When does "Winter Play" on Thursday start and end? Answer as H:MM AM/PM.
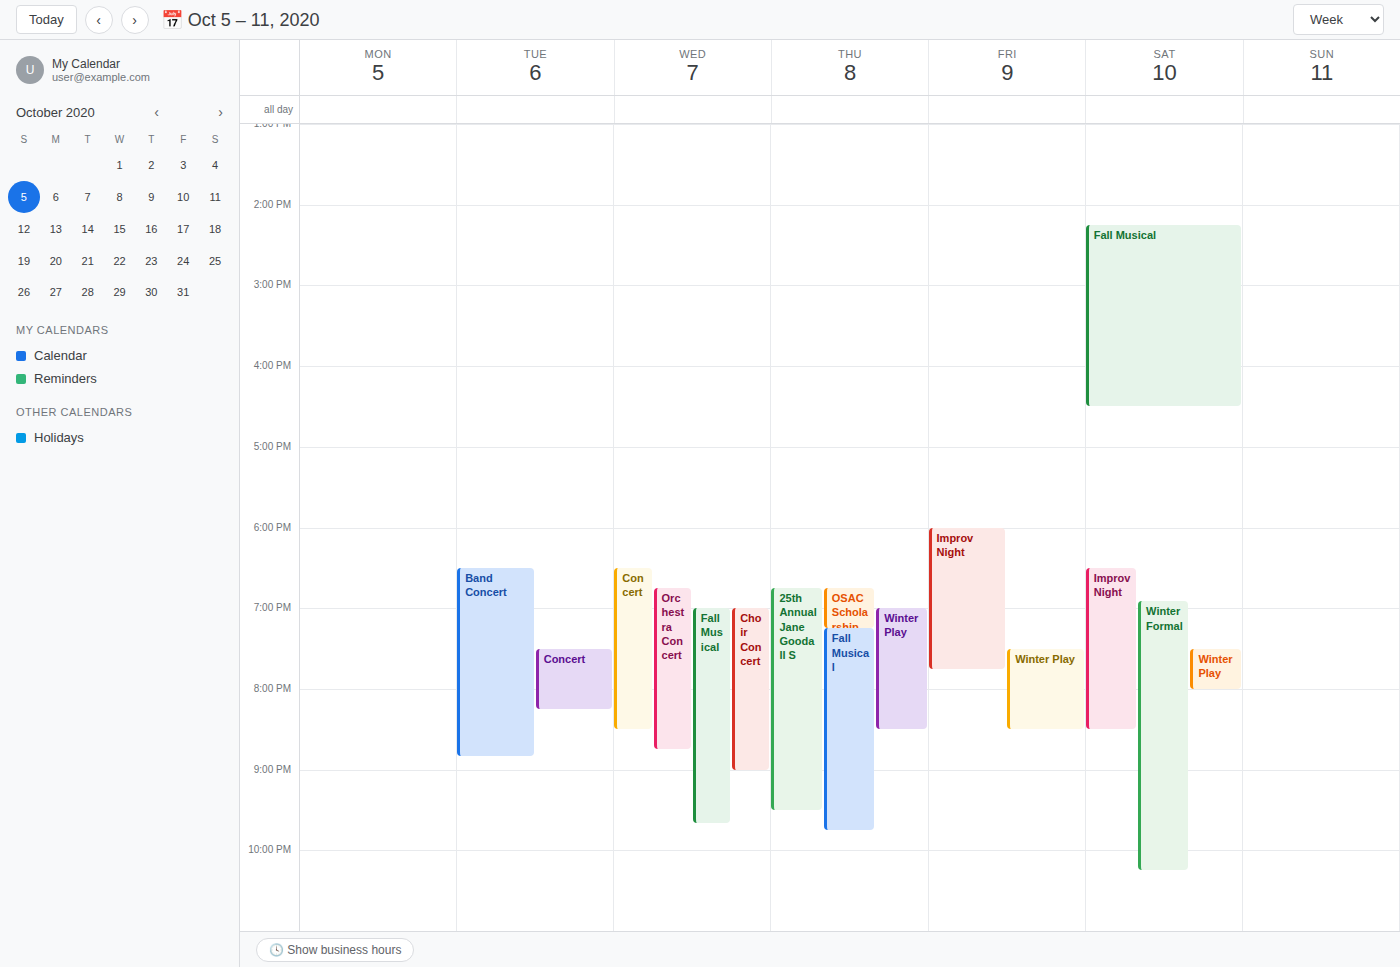
7:00 PM to 8:30 PM